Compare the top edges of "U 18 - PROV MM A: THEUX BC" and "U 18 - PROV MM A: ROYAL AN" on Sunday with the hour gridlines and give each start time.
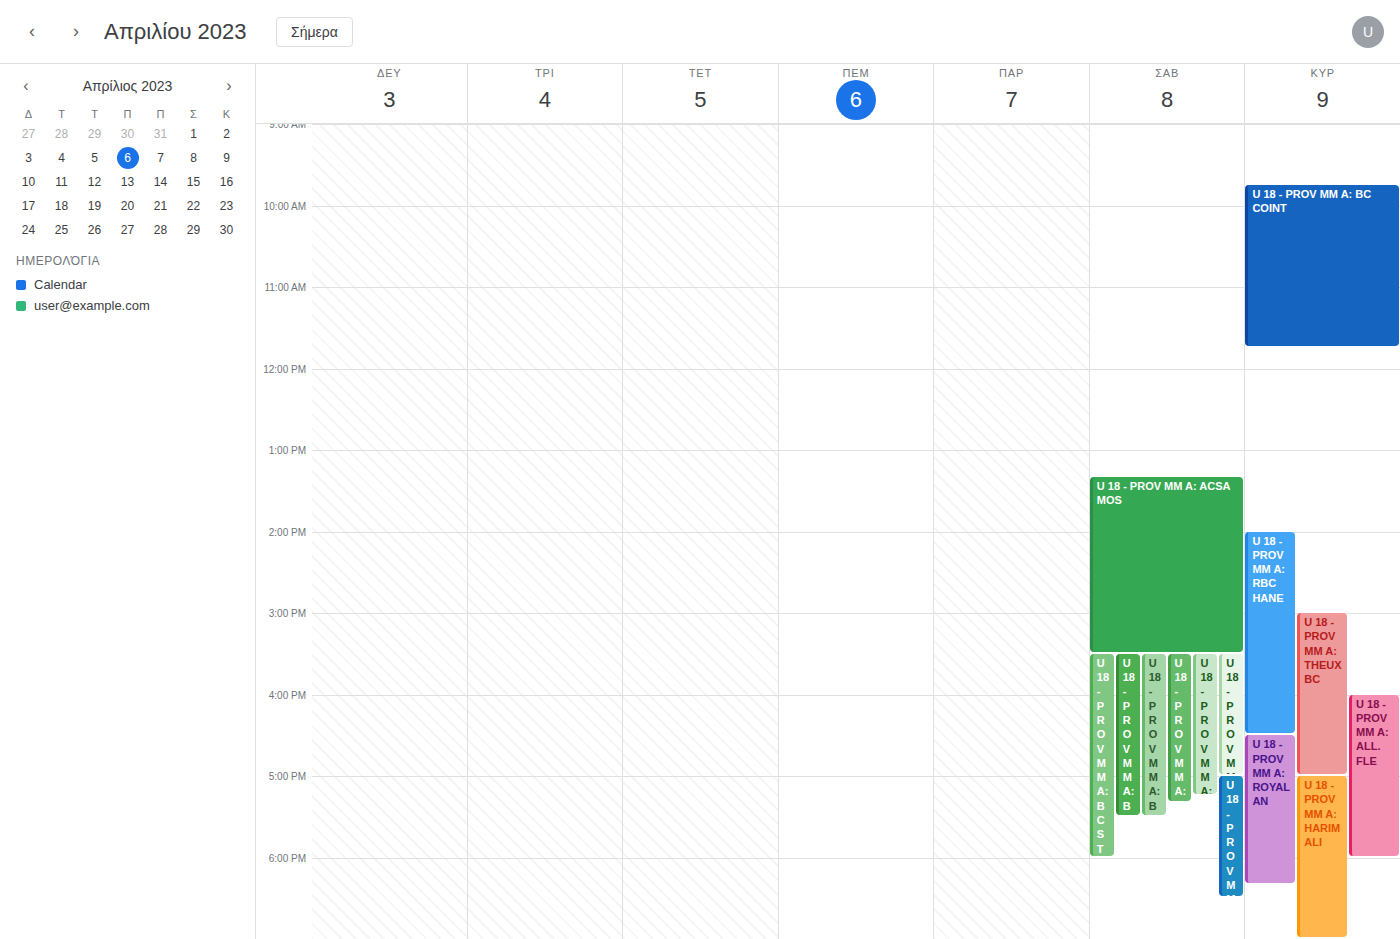
"U 18 - PROV MM A: THEUX BC": 3:00 PM, exactly on the 3 PM line. "U 18 - PROV MM A: ROYAL AN": 4:30 PM, halfway between the 4 PM and 5 PM lines.